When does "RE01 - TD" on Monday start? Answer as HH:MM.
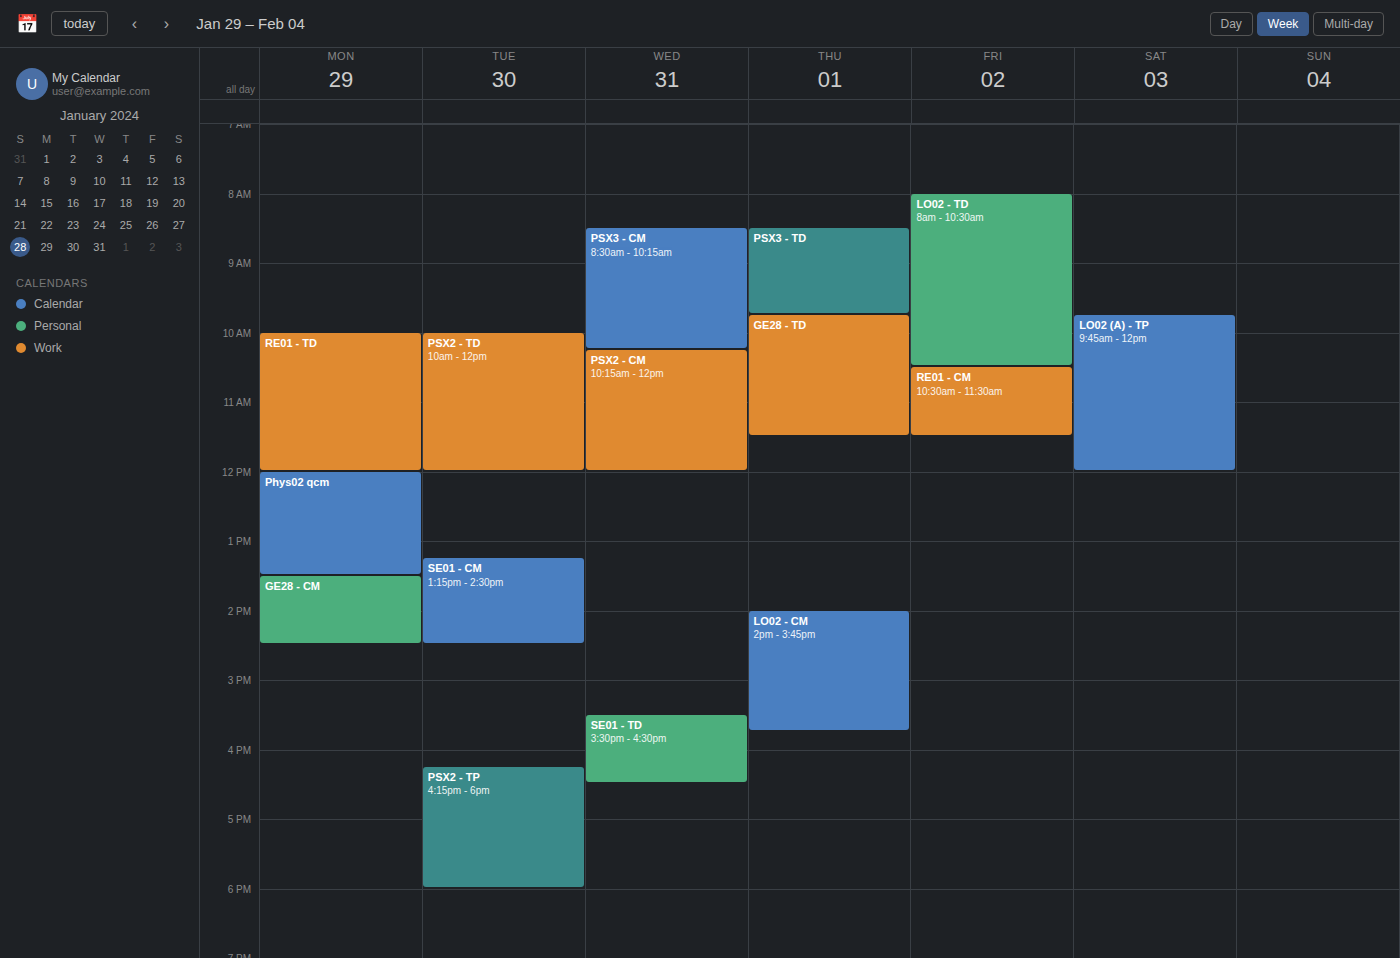
10:00